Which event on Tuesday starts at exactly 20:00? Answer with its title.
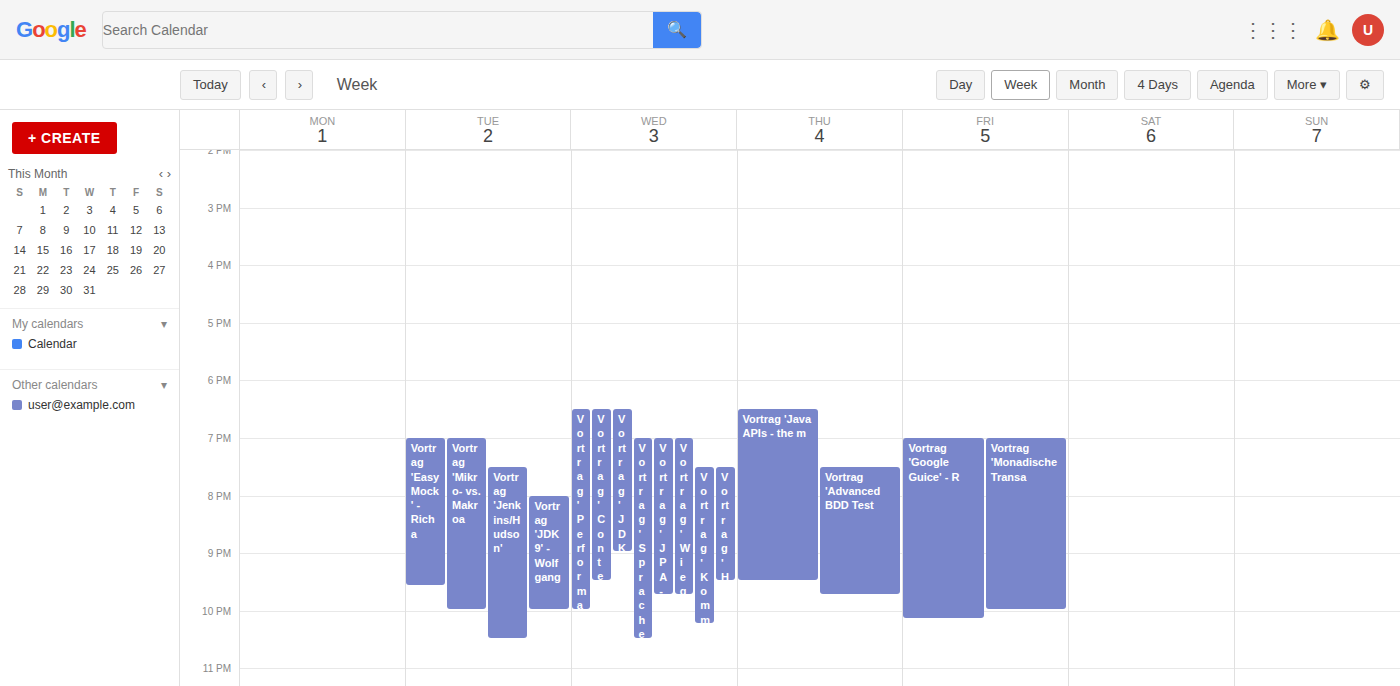
"Vortrag 'JDK 9' - Wolfgang"